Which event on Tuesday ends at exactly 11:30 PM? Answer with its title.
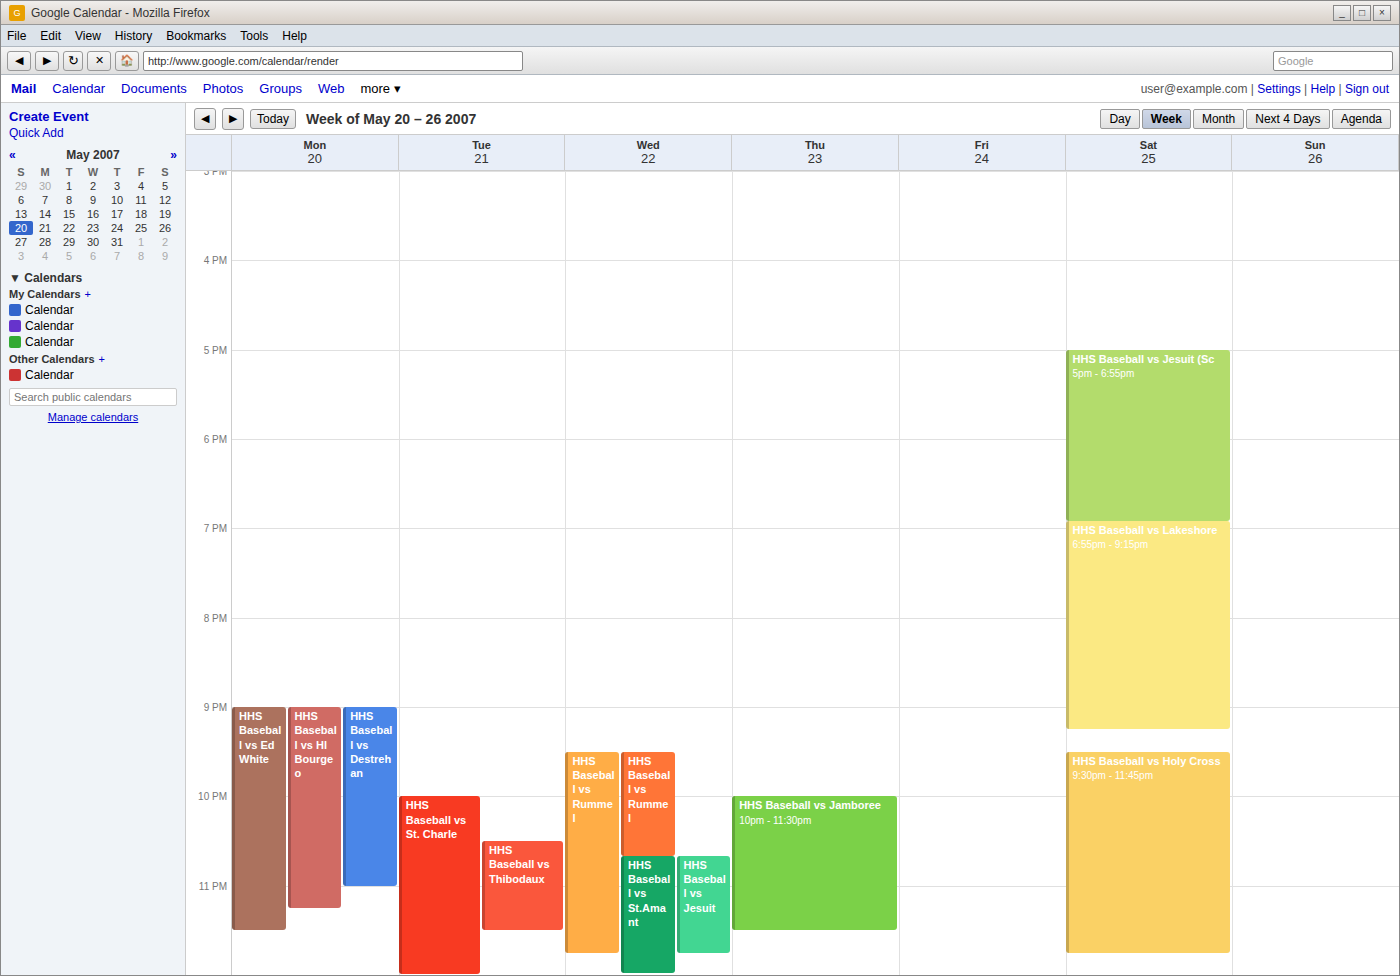
"HHS Baseball vs Thibodaux"